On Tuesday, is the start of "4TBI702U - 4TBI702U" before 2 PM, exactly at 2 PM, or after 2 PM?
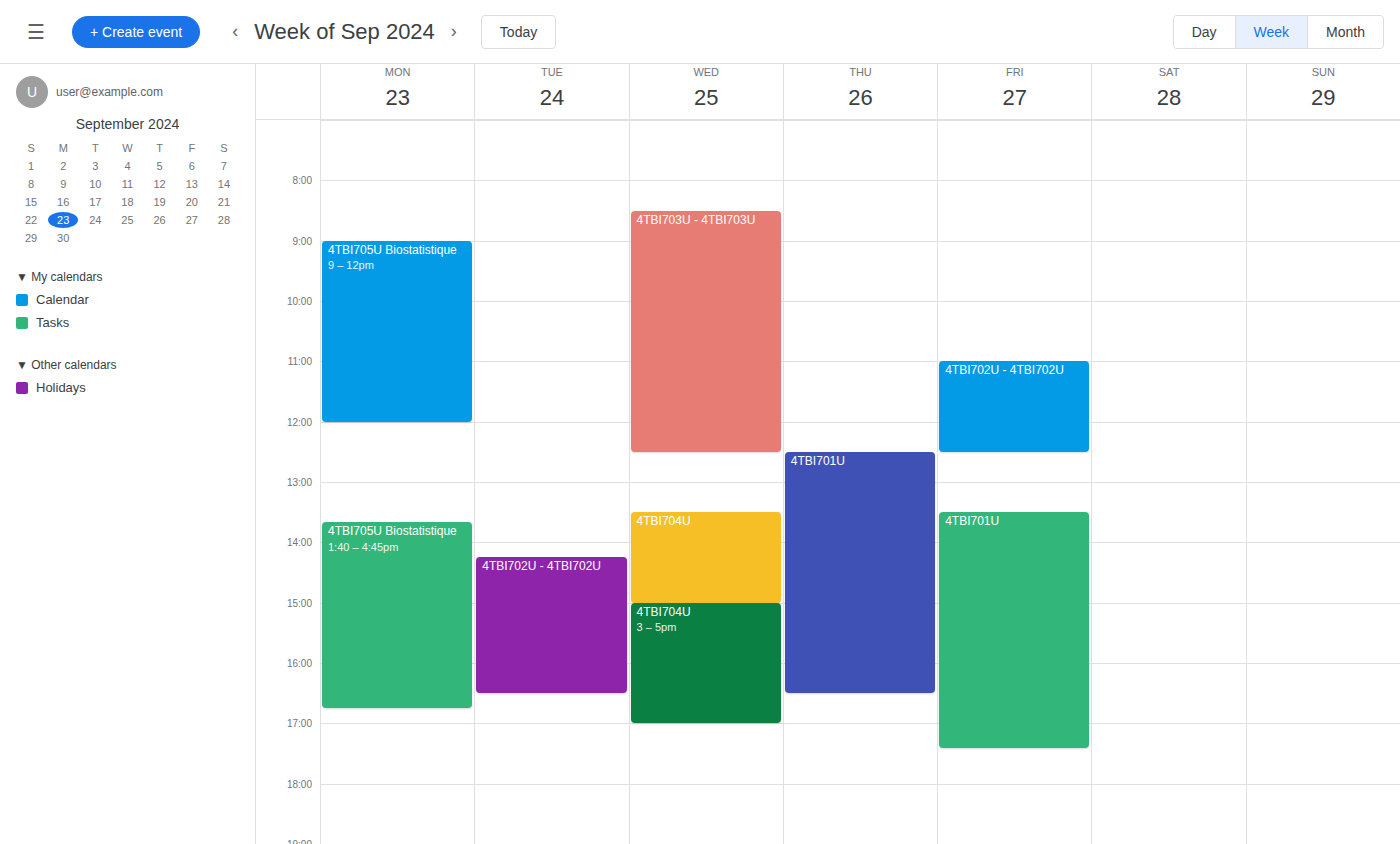
2:15 PM -- after 2 PM, 15 minutes below the 2 PM line.